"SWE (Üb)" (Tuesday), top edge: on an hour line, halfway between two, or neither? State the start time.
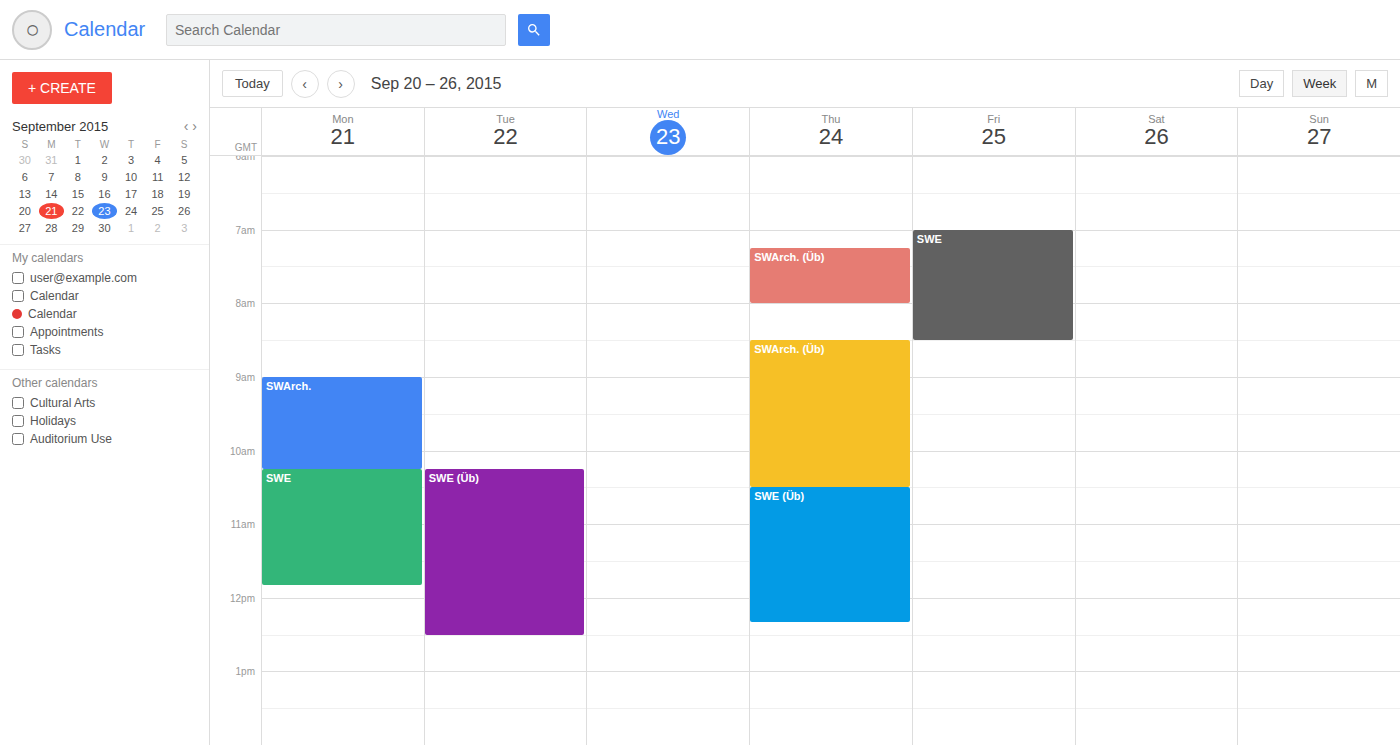
10:15 AM -- neither: a quarter of the way from the 10 AM line to the 11 AM line.